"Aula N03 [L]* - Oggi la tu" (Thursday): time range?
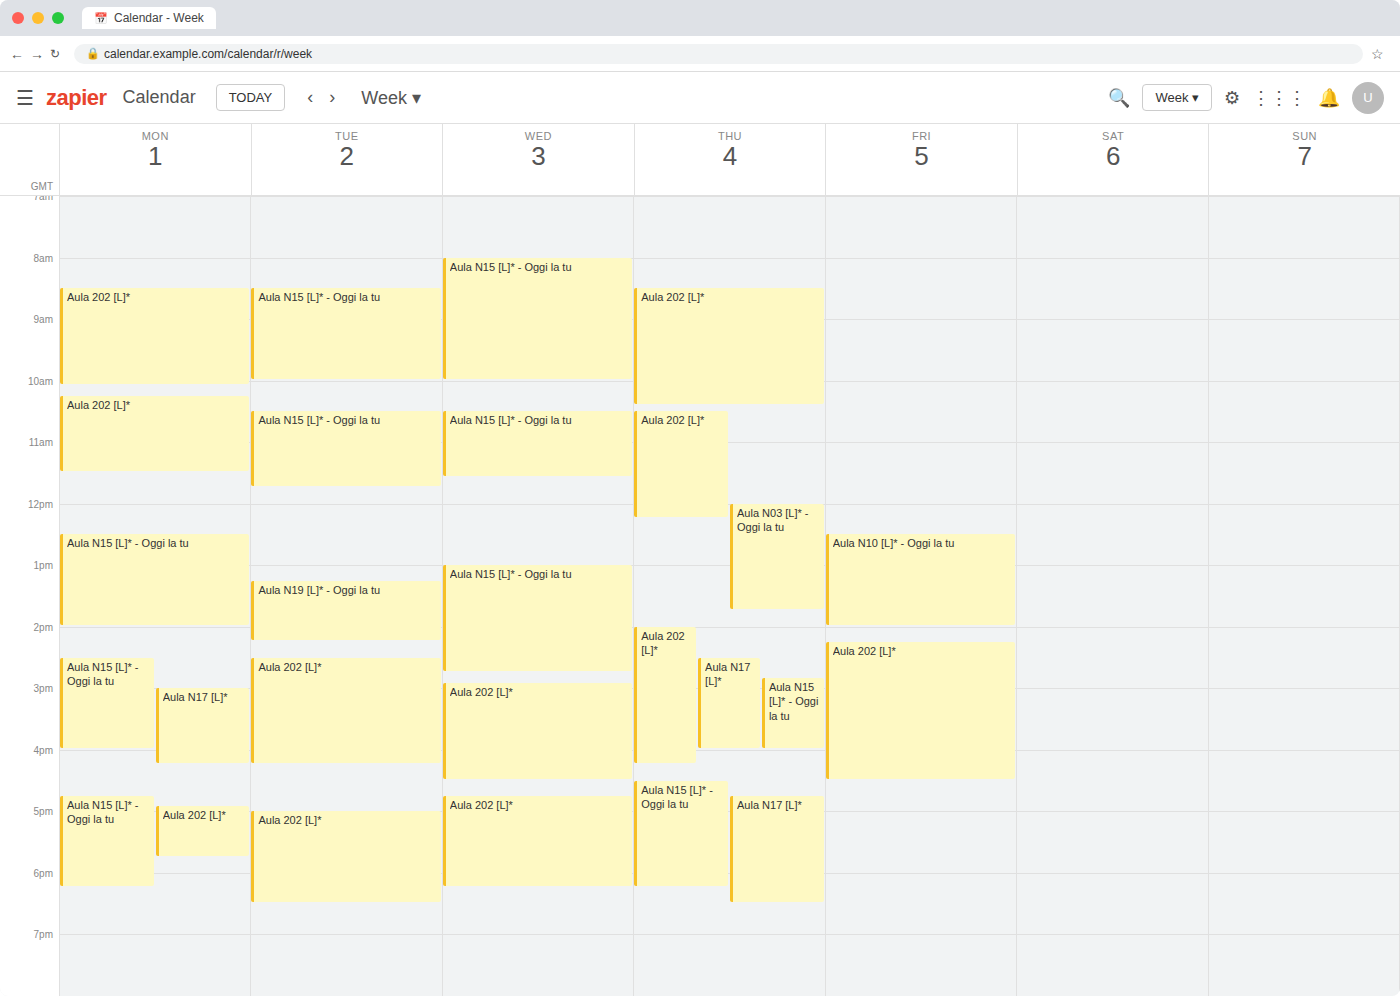
12:00 PM to 1:45 PM